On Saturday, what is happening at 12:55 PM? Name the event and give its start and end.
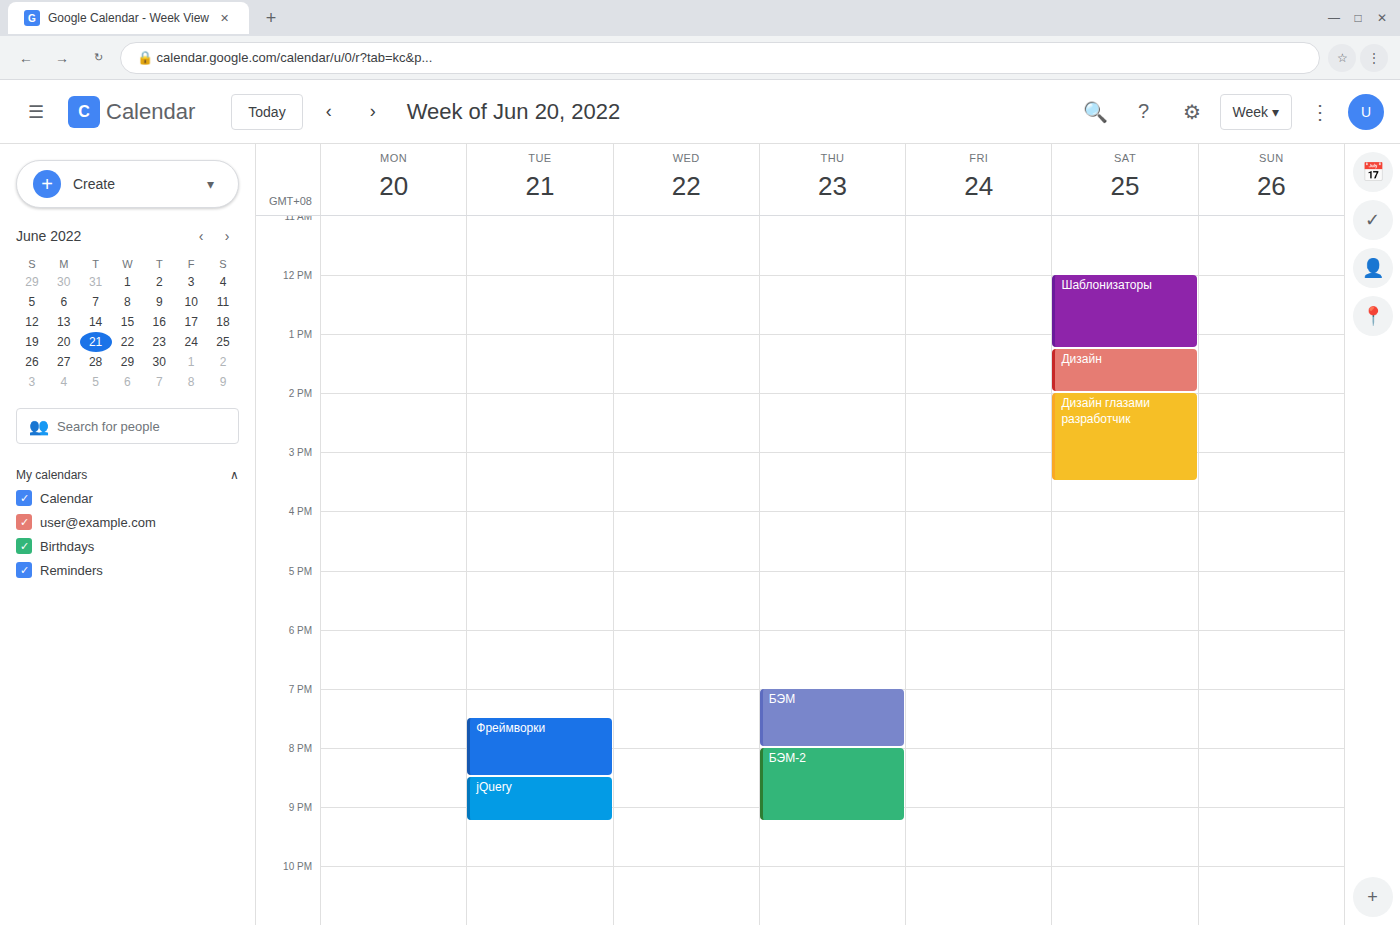
"Шаблонизаторы", 12:00 PM to 1:15 PM